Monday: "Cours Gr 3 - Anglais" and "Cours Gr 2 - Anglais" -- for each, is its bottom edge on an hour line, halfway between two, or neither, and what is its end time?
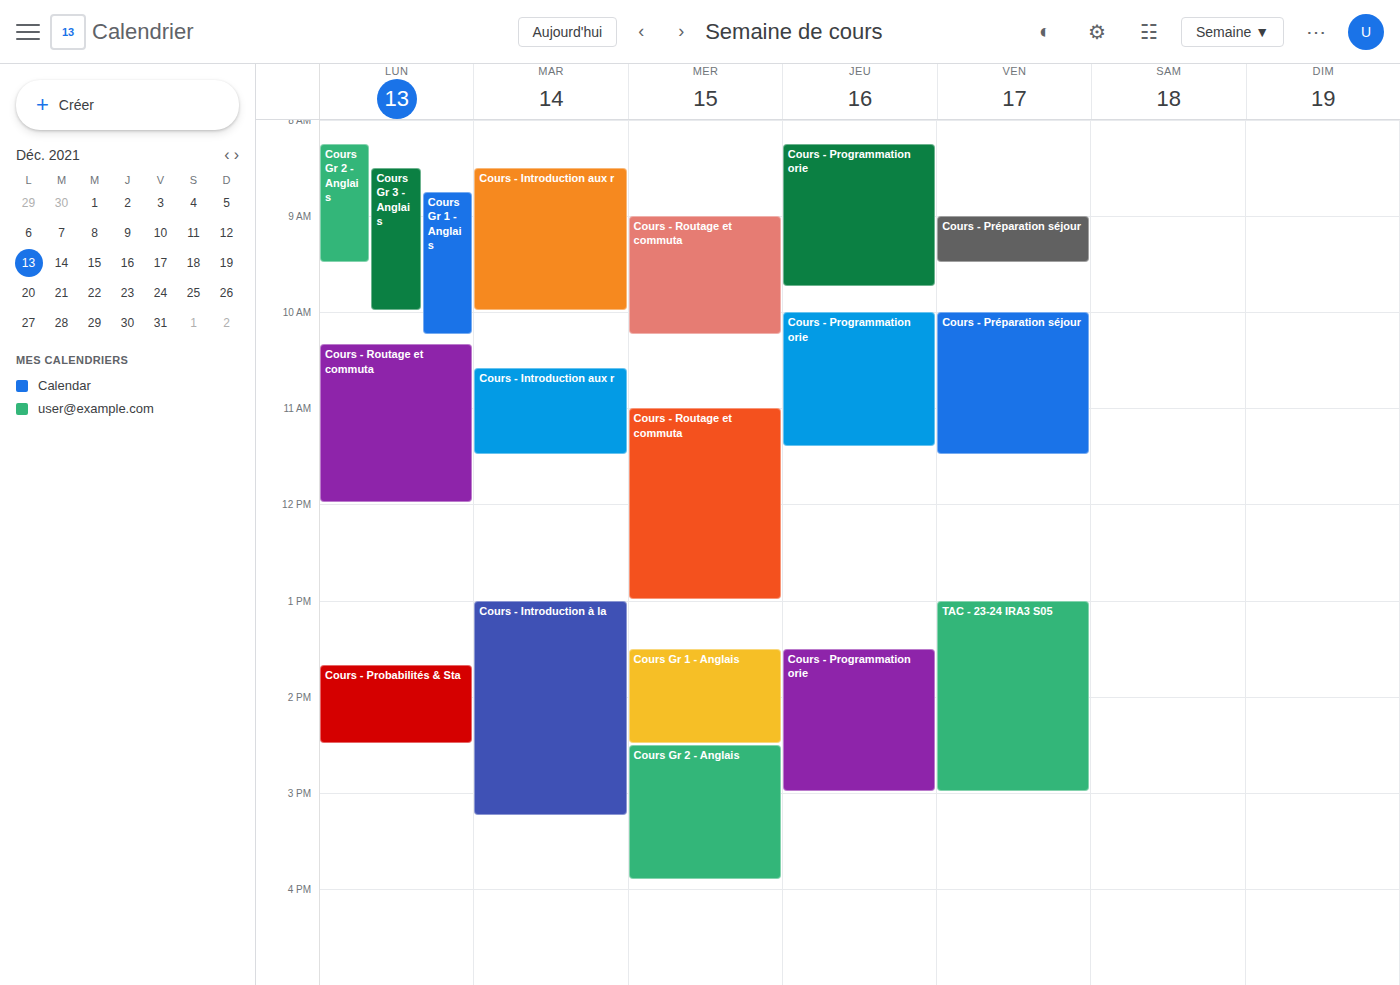
"Cours Gr 3 - Anglais": 10:00 AM, exactly on the 10 AM line. "Cours Gr 2 - Anglais": 9:30 AM, halfway between the 9 AM and 10 AM lines.